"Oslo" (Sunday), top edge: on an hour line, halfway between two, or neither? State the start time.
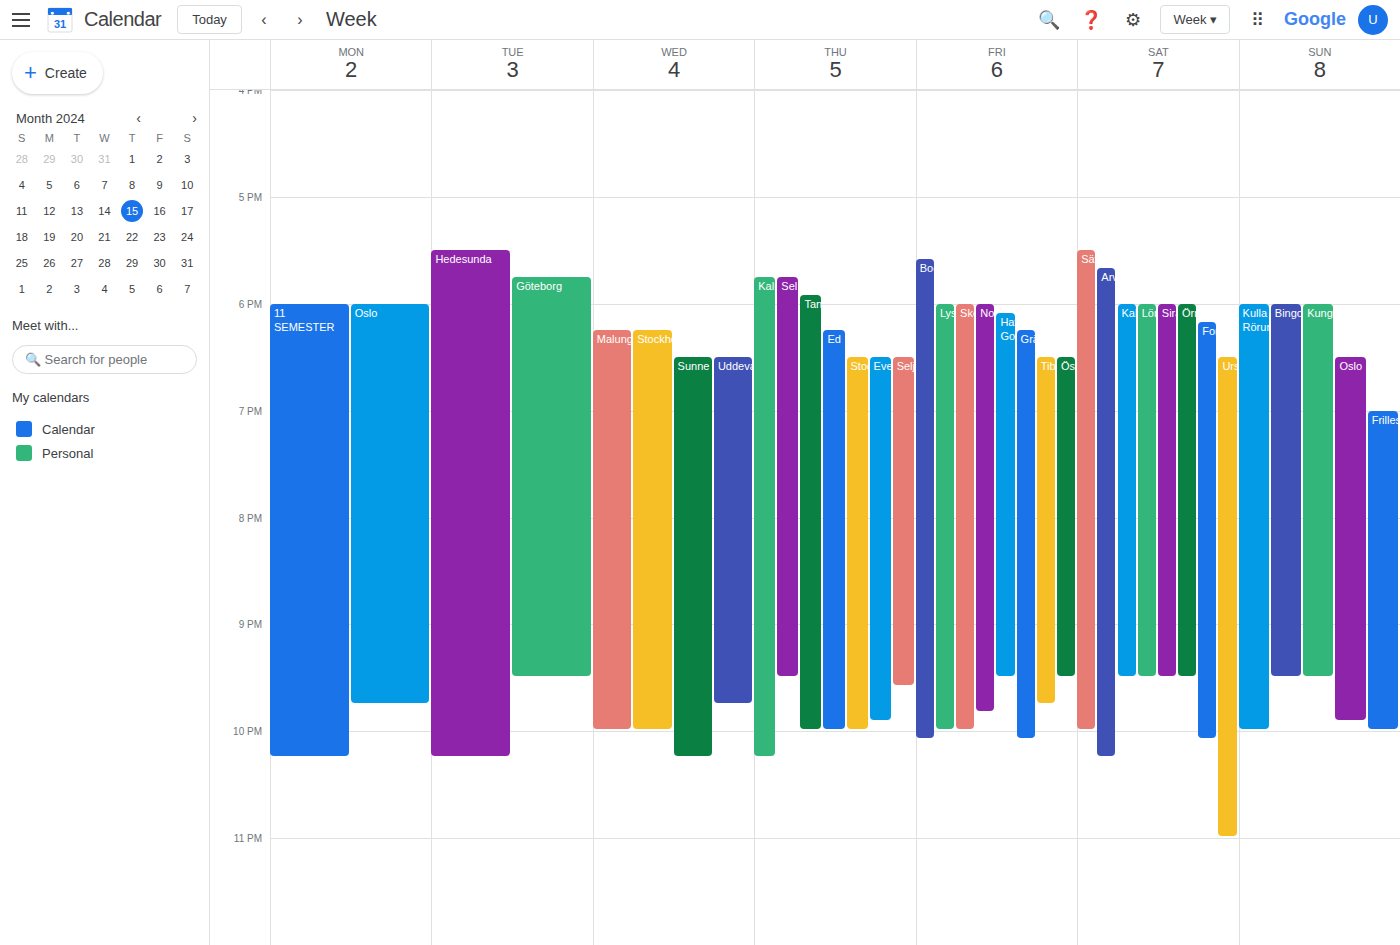
6:30 PM -- halfway between the 6 PM and 7 PM lines.